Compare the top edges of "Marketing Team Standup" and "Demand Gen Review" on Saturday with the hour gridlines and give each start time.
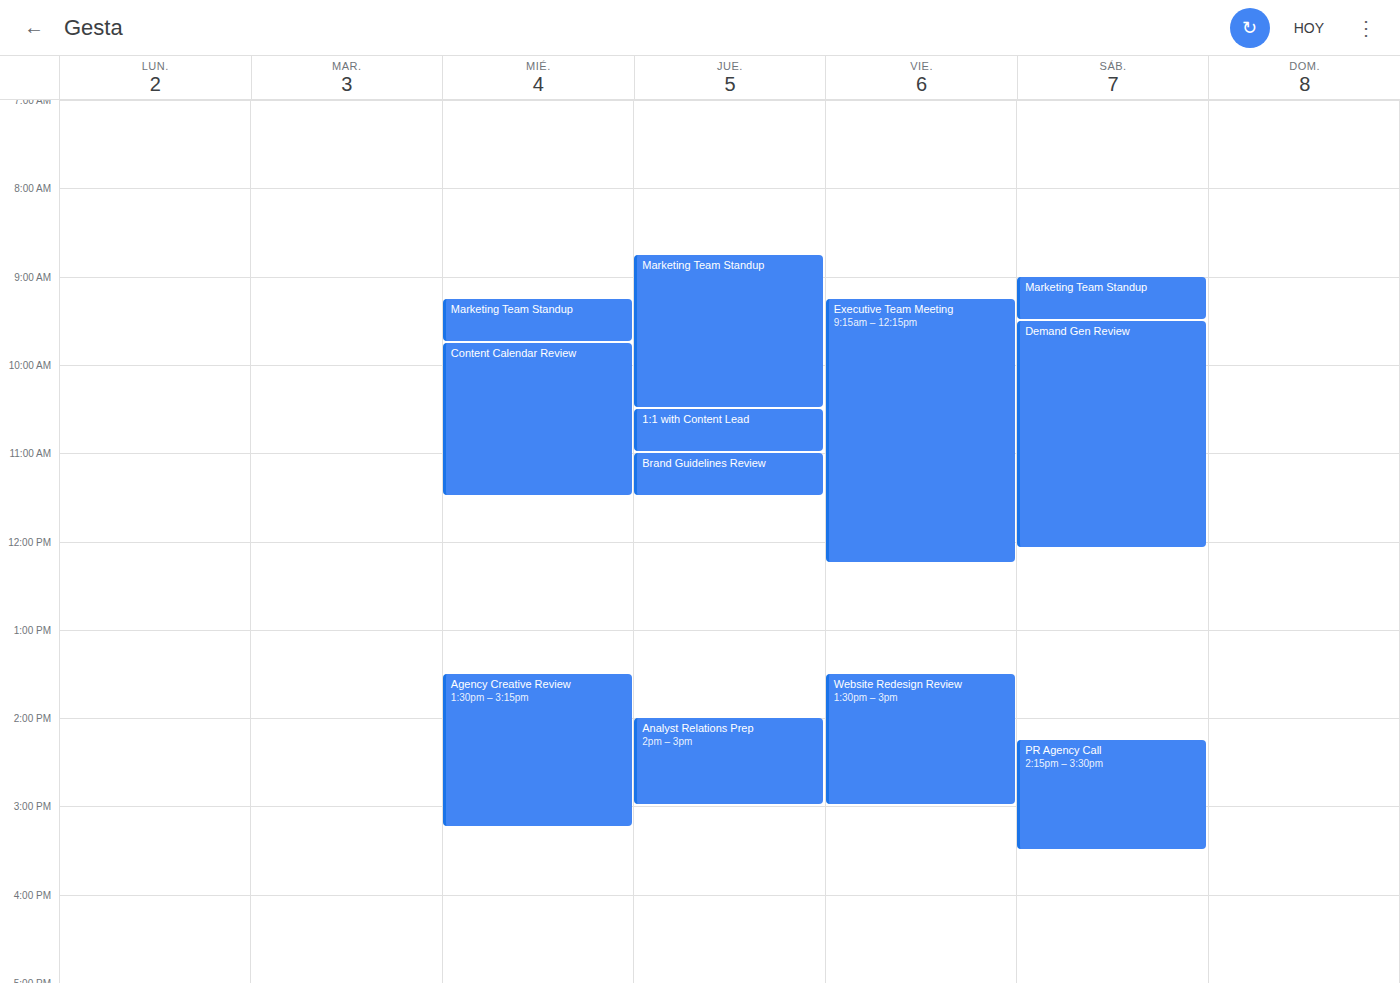
"Marketing Team Standup": 09:00, exactly on the 09:00 line. "Demand Gen Review": 09:30, halfway between the 09:00 and 10:00 lines.